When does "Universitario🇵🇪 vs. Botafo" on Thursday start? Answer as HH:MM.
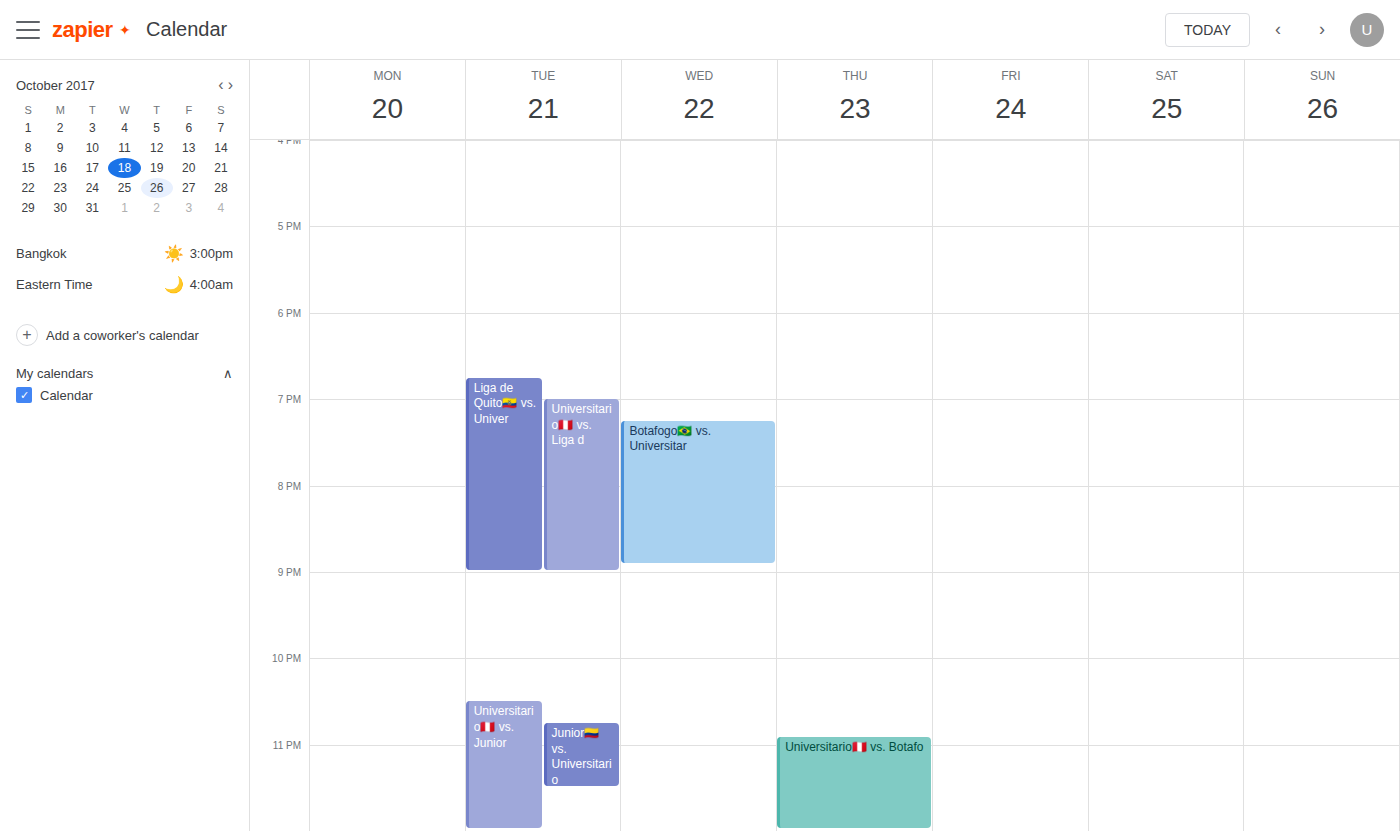
22:55